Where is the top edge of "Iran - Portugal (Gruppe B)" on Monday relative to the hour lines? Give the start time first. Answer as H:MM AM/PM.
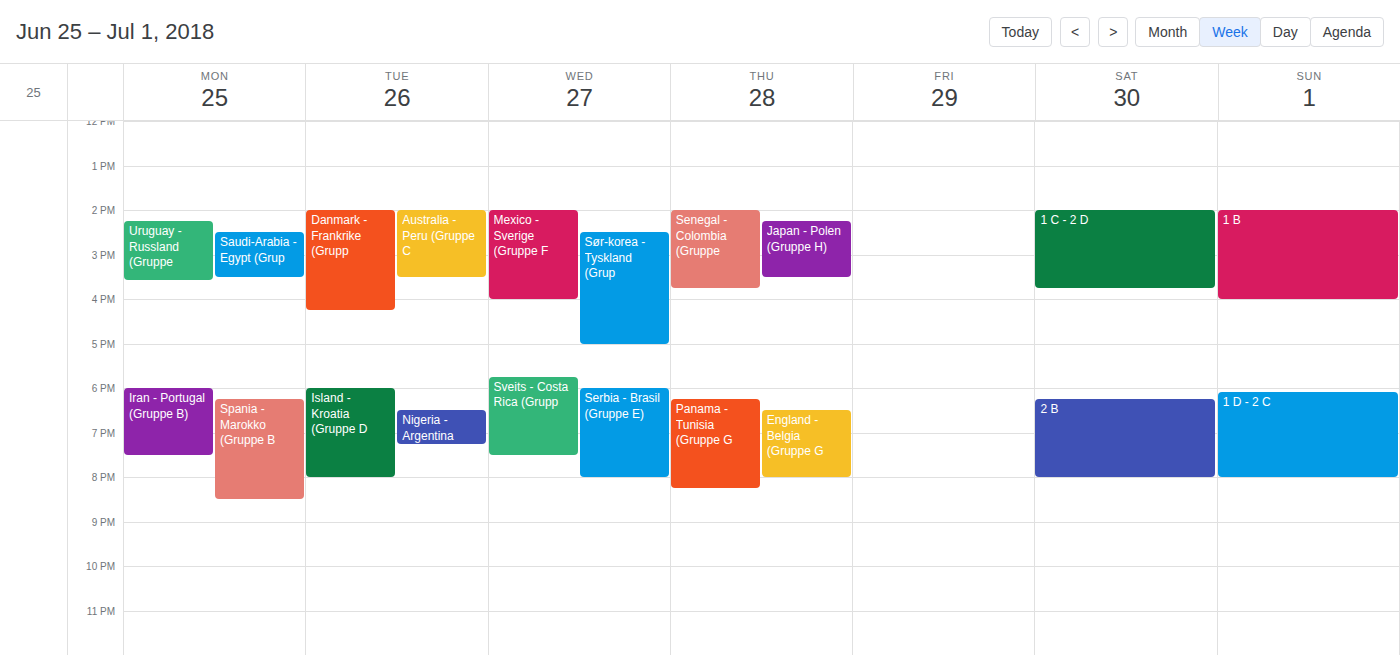
6:00 PM -- exactly on the 6 PM line.